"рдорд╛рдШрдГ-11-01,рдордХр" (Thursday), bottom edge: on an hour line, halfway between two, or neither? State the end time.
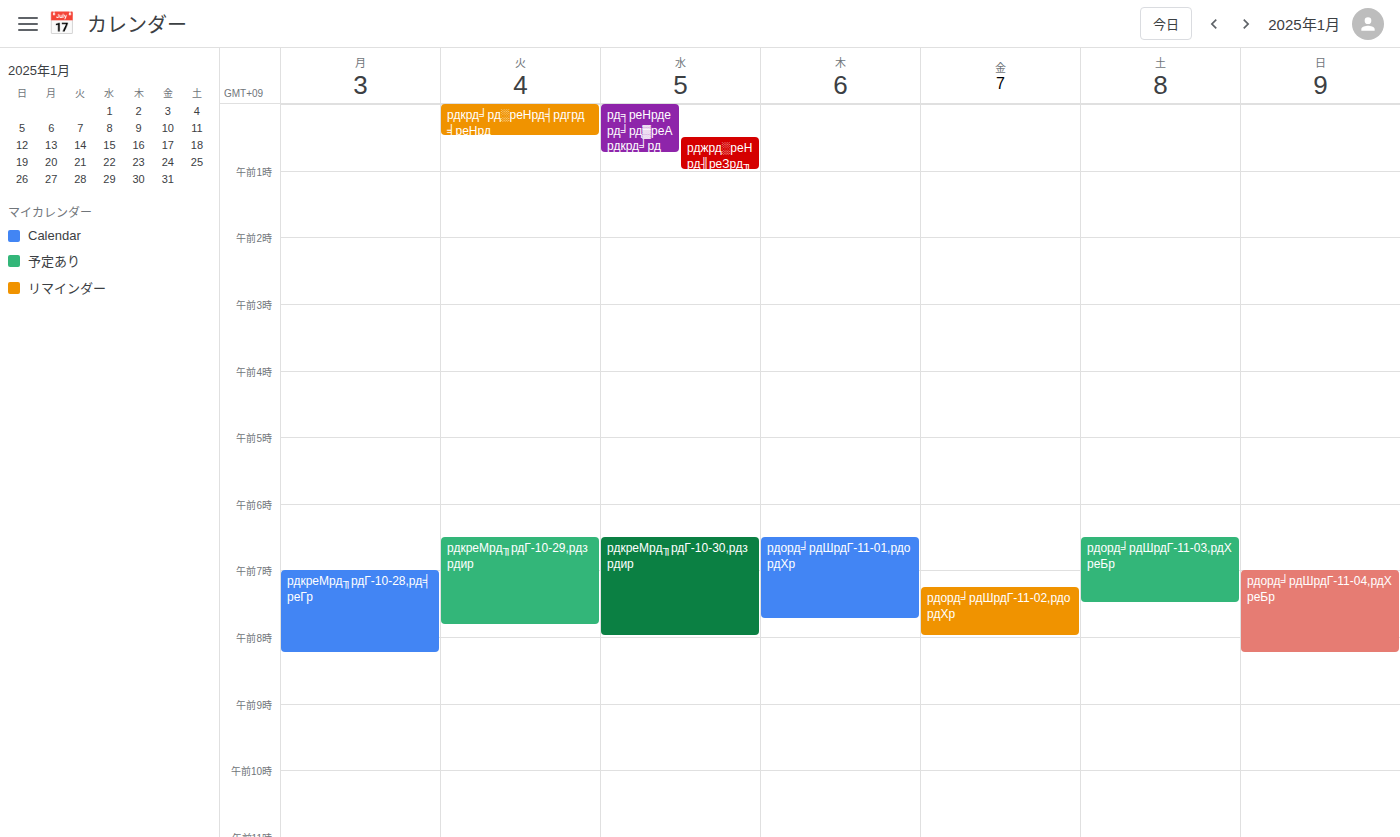
7:45 AM -- neither: three quarters of the way from the 7 AM line to the 8 AM line.